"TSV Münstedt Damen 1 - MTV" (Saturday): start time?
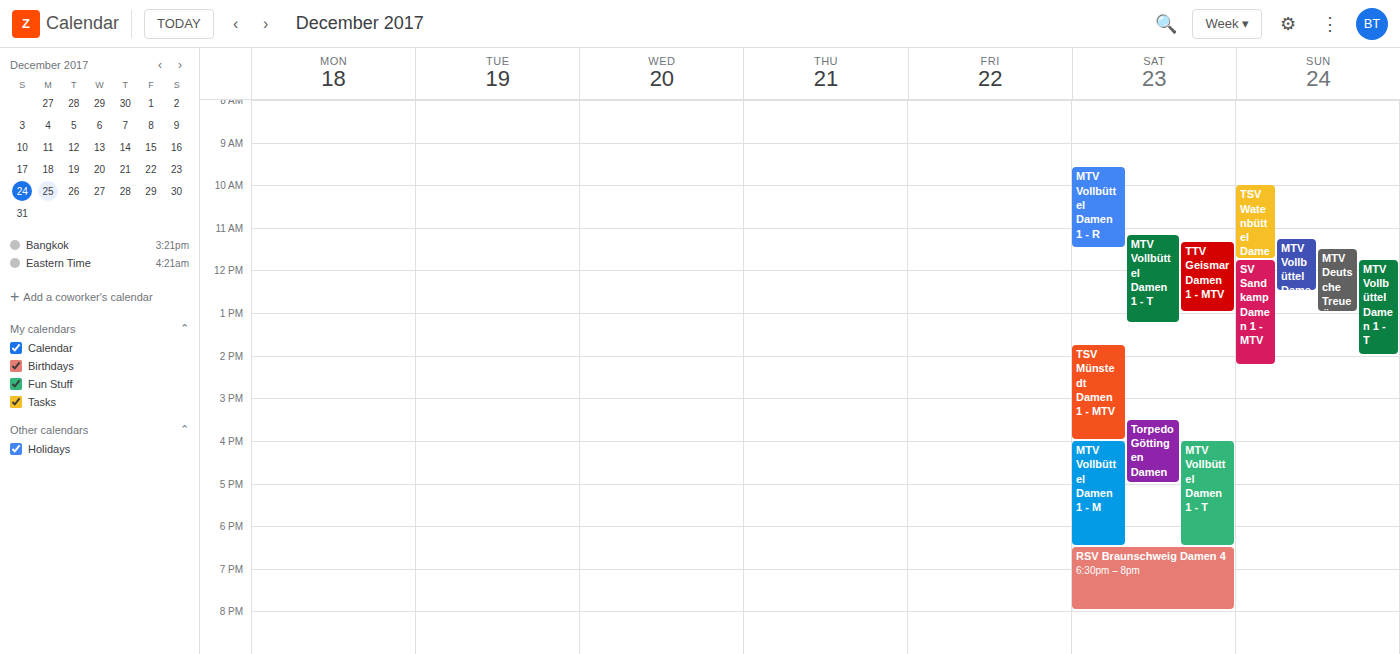
13:45